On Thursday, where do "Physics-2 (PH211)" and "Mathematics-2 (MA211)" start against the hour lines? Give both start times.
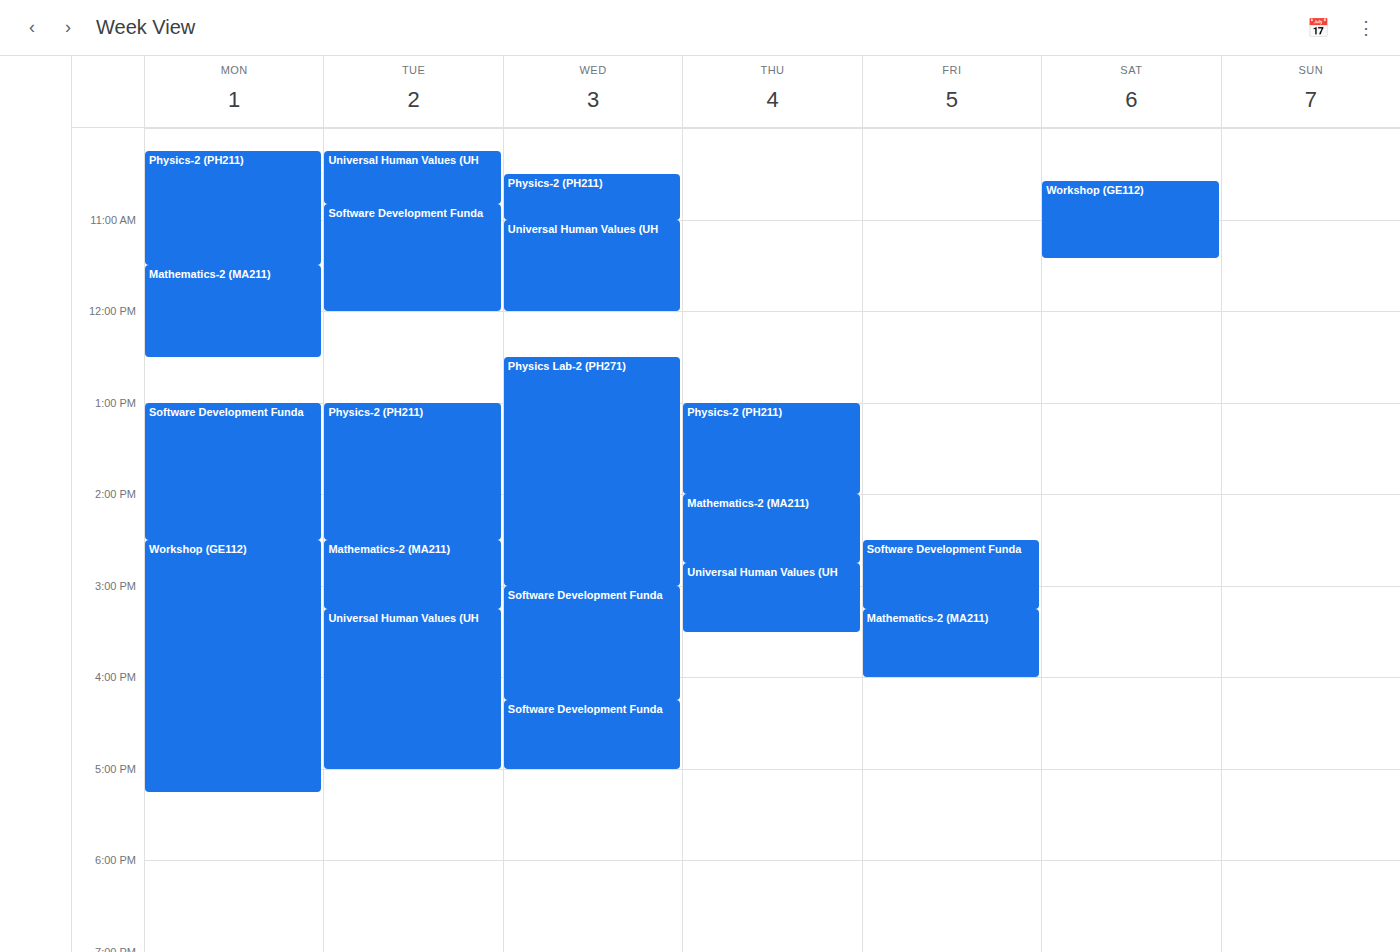
"Physics-2 (PH211)": 13:00, exactly on the 13:00 line. "Mathematics-2 (MA211)": 14:00, exactly on the 14:00 line.